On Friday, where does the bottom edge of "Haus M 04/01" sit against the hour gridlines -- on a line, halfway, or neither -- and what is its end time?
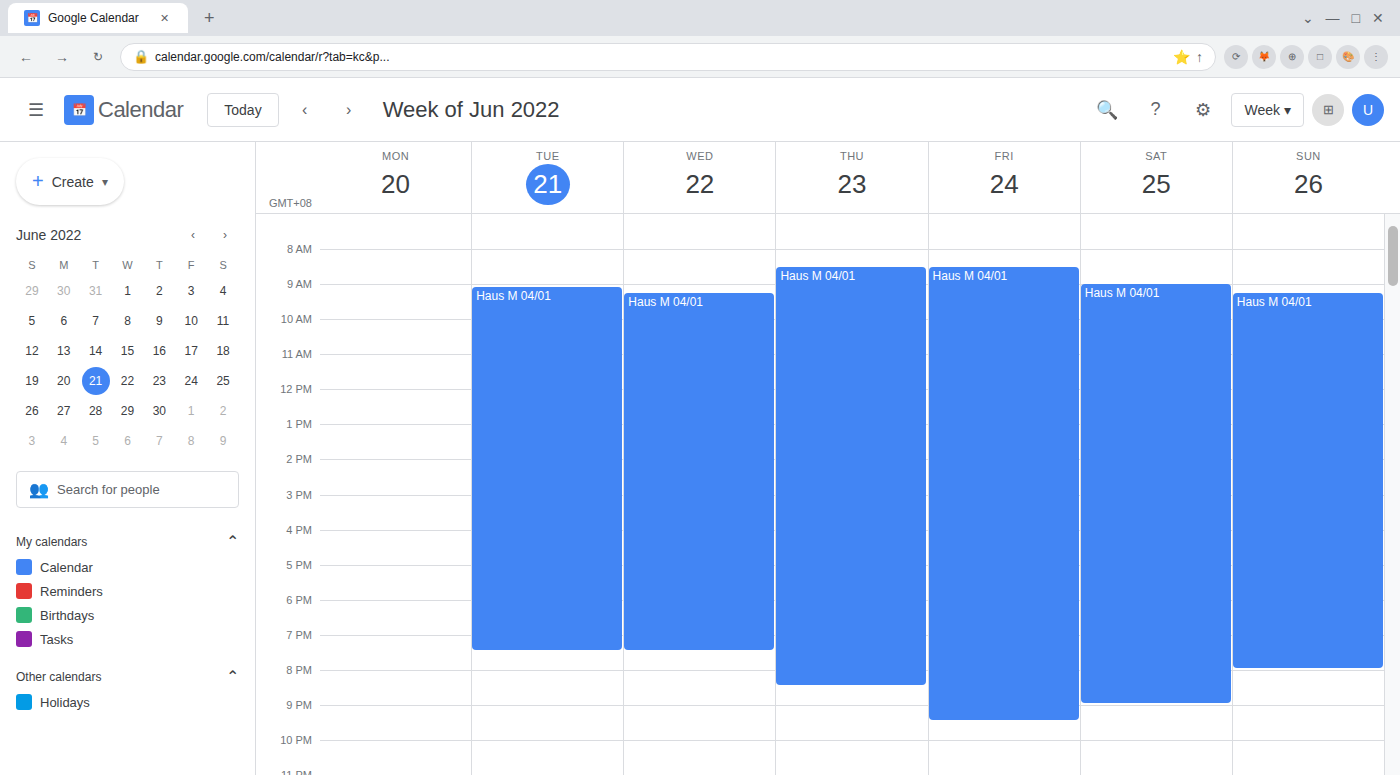
9:30 PM -- halfway between the 9 PM and 10 PM lines.